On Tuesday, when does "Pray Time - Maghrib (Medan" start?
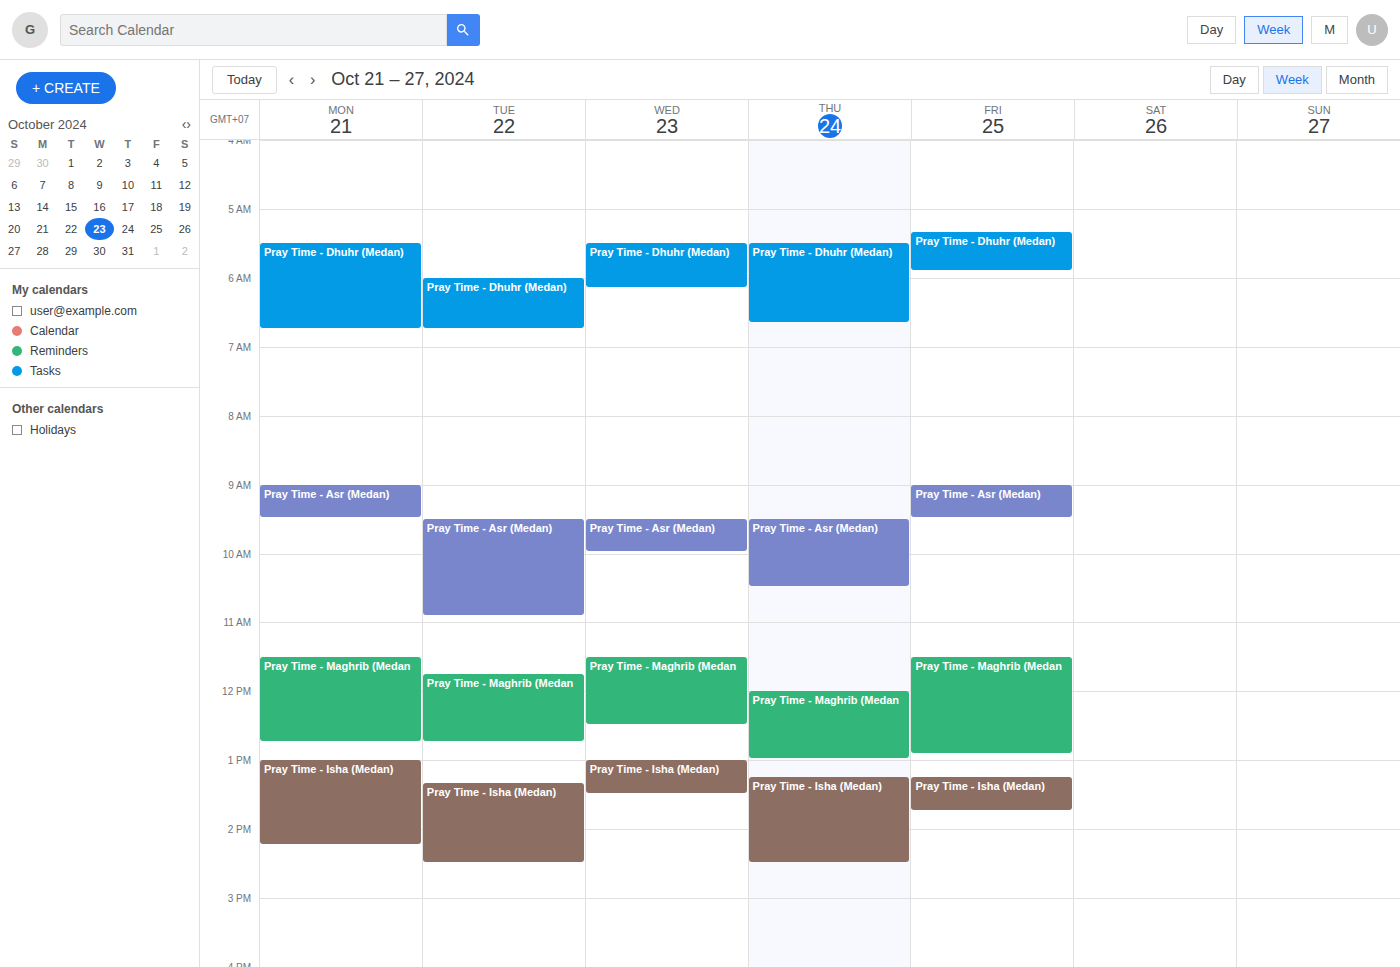
11:45 AM